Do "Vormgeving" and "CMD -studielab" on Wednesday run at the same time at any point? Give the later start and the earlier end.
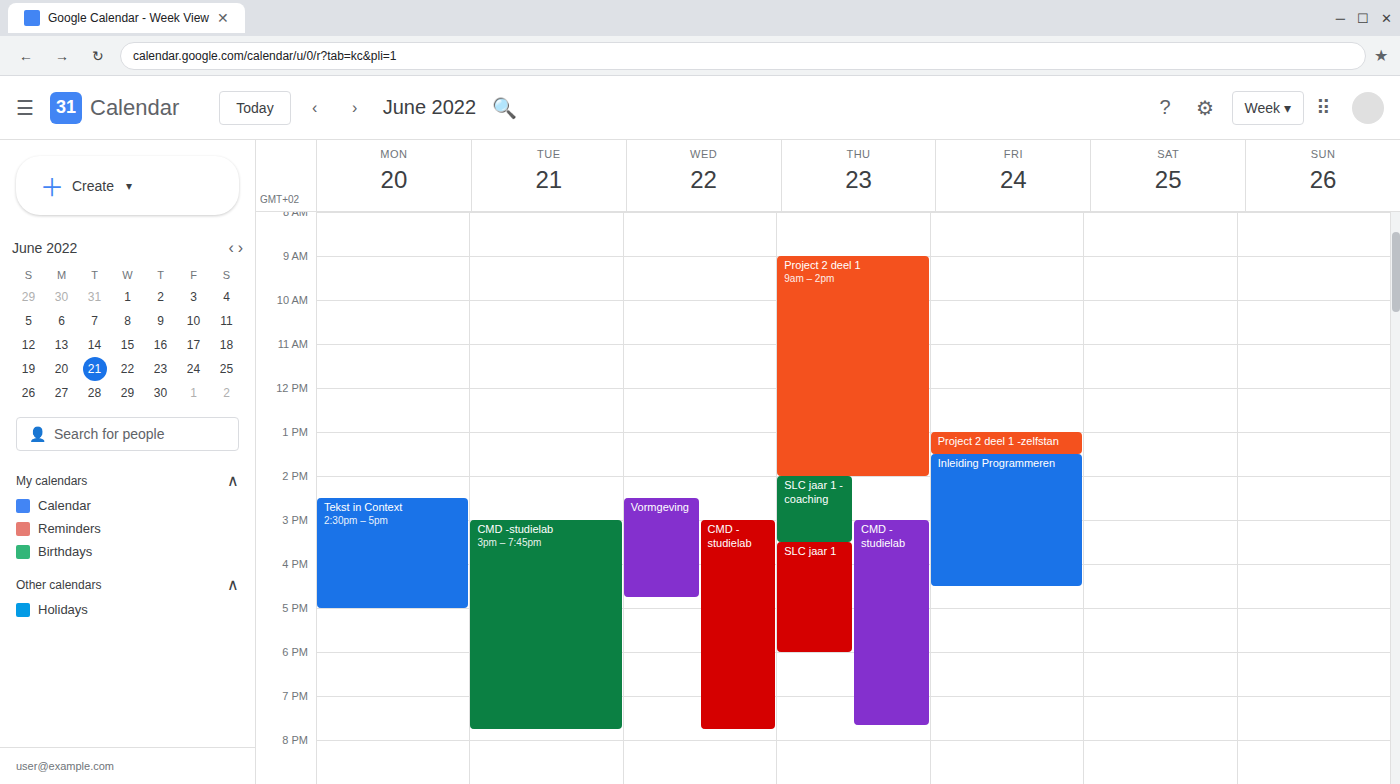
"CMD -studielab" starts at 3:00 PM, before "Vormgeving" ends at 4:45 PM -- they overlap.